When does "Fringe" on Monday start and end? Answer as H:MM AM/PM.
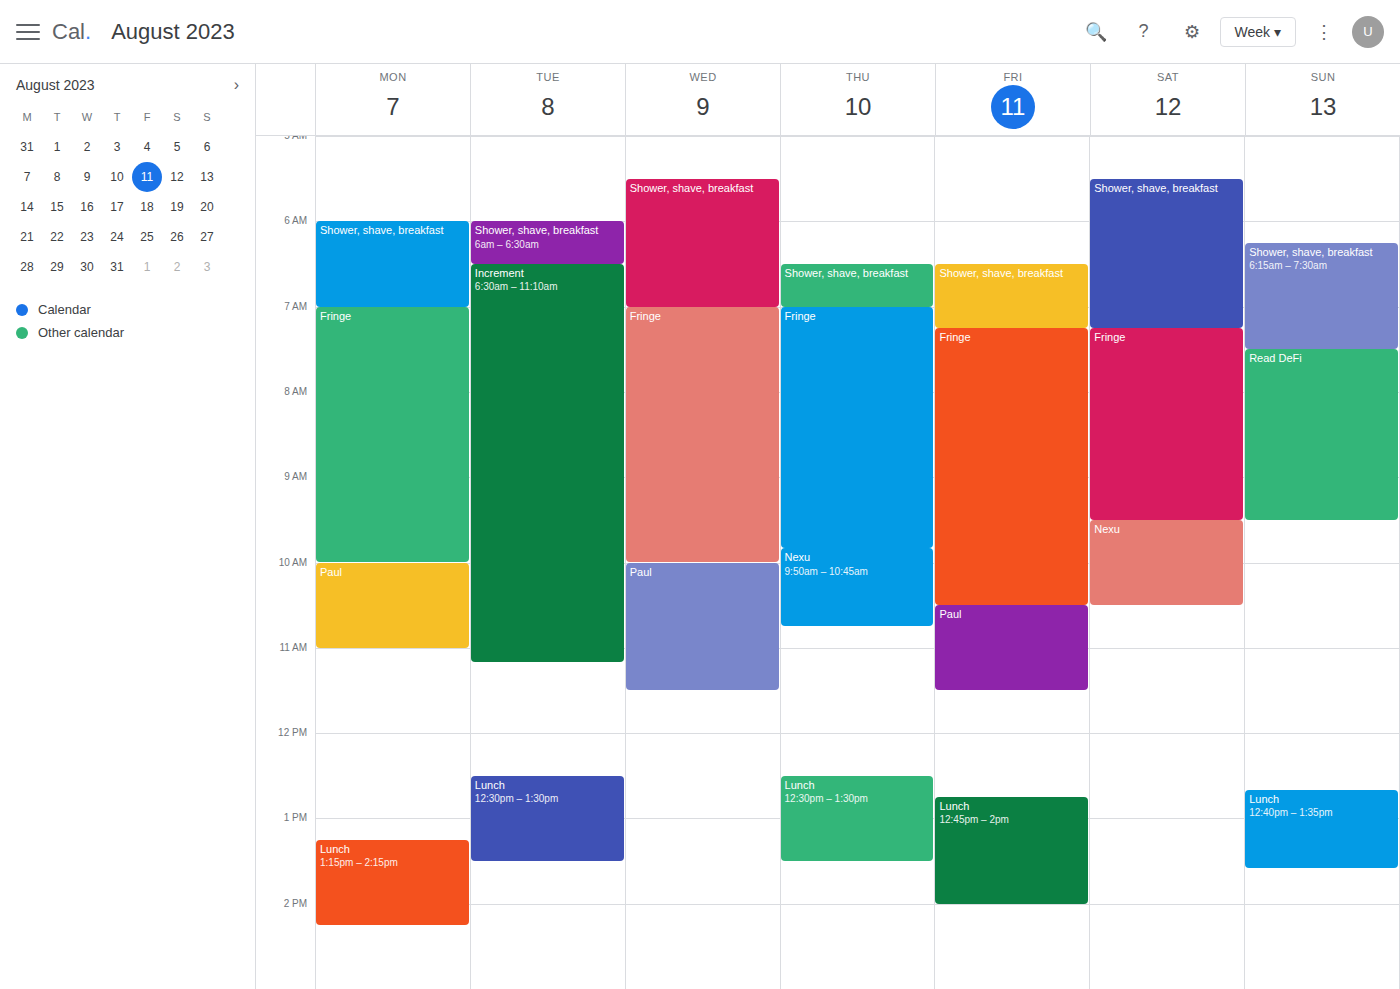
7:00 AM to 10:00 AM